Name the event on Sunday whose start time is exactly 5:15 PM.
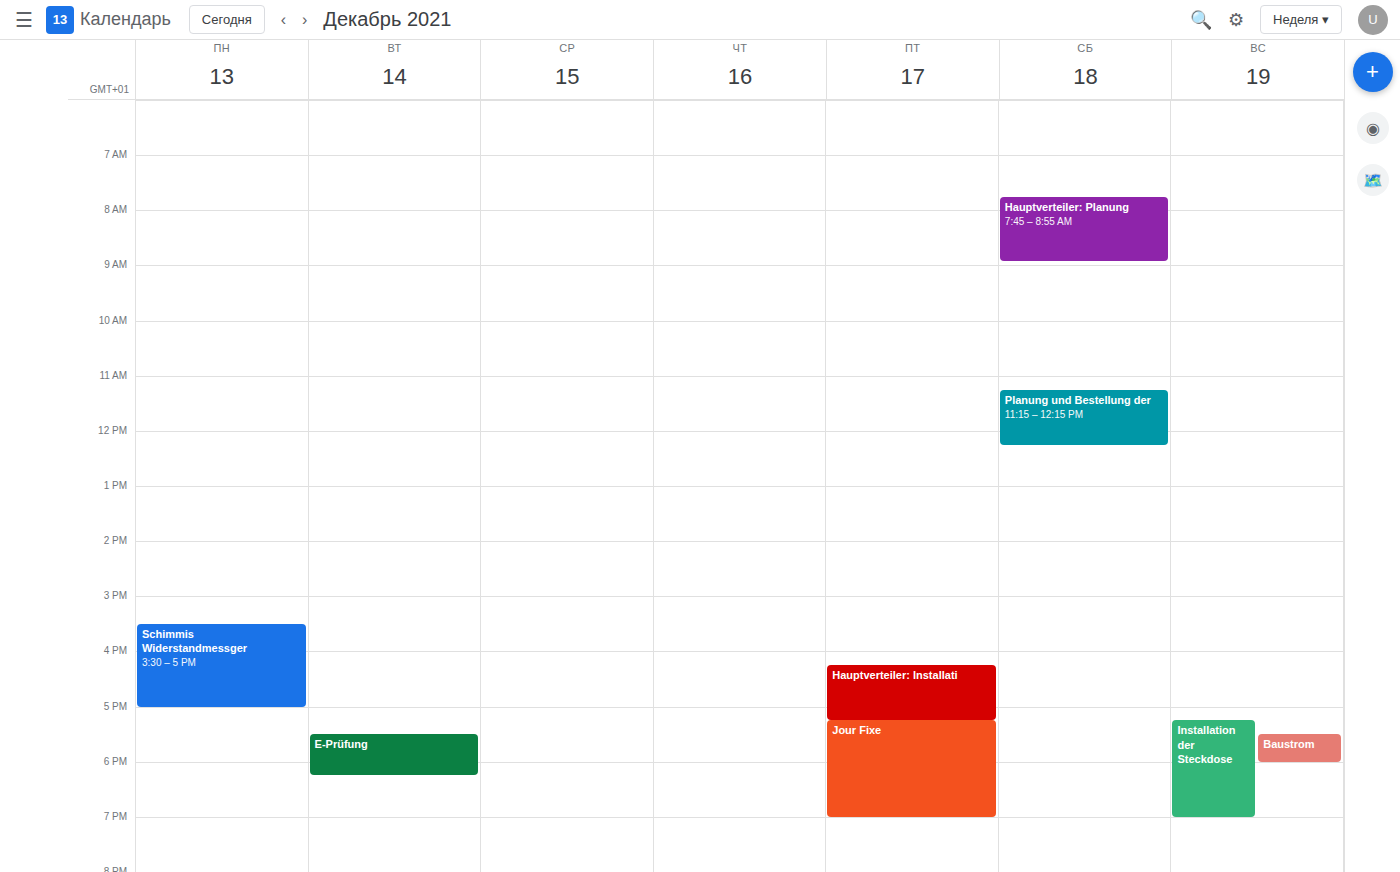
"Installation der Steckdose"